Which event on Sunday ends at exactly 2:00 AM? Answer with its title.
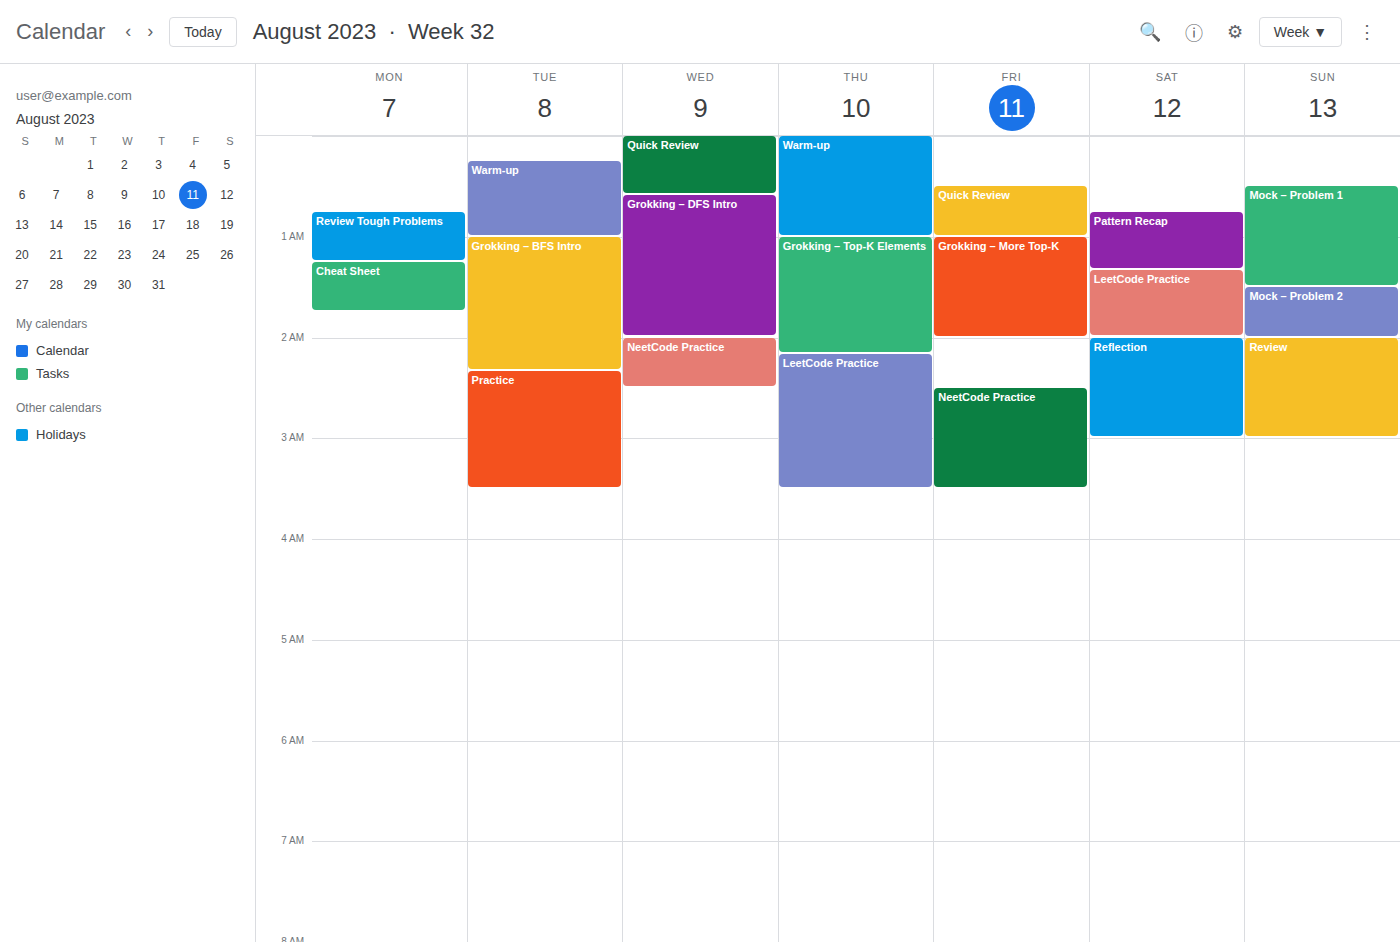
"Mock – Problem 2"